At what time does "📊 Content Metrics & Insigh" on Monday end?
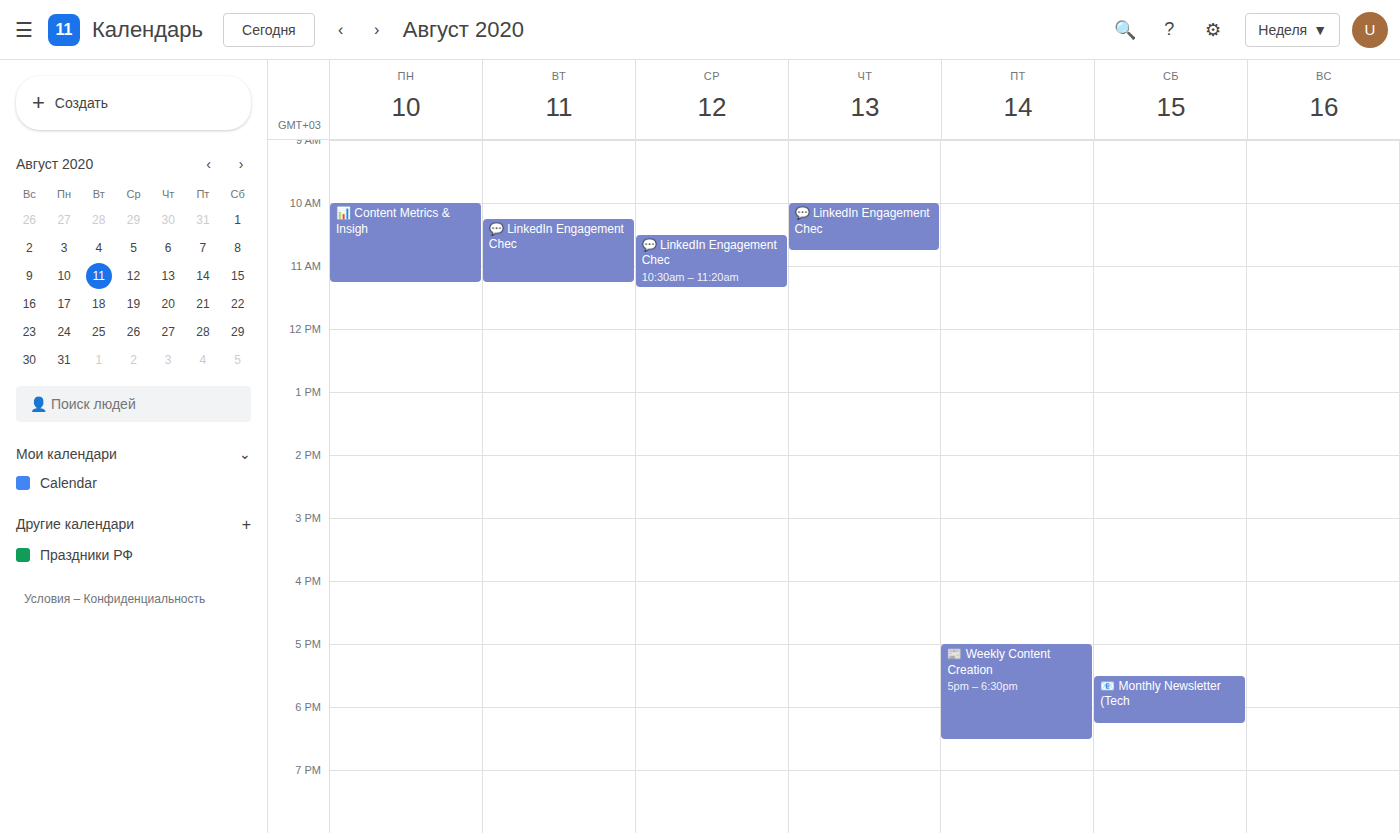
11:15 AM